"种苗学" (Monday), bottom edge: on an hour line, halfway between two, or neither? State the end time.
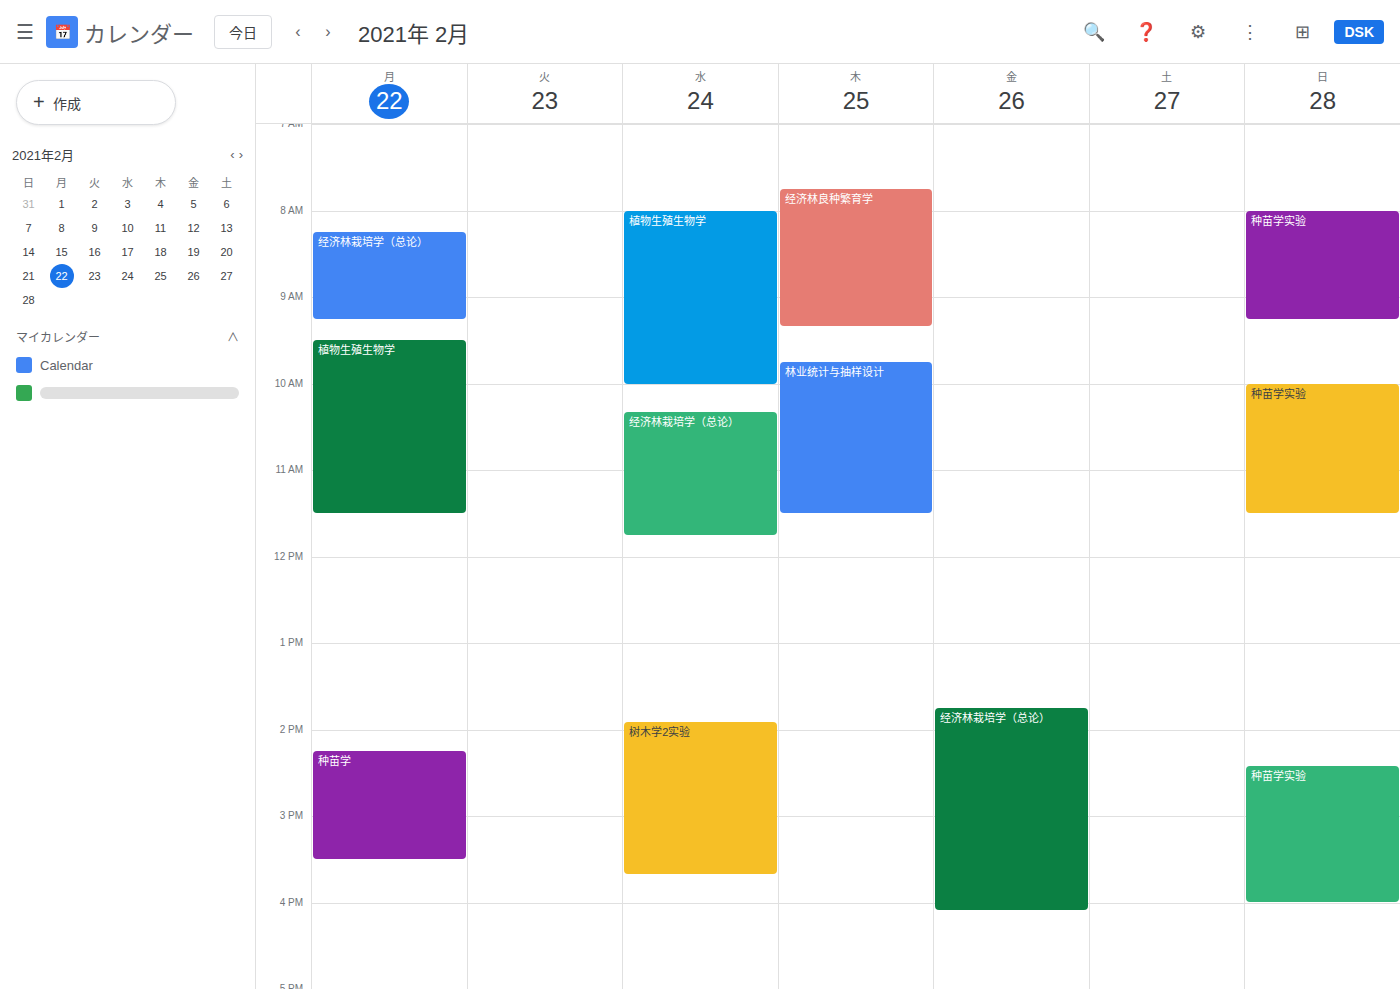
3:30 PM -- halfway between the 3 PM and 4 PM lines.